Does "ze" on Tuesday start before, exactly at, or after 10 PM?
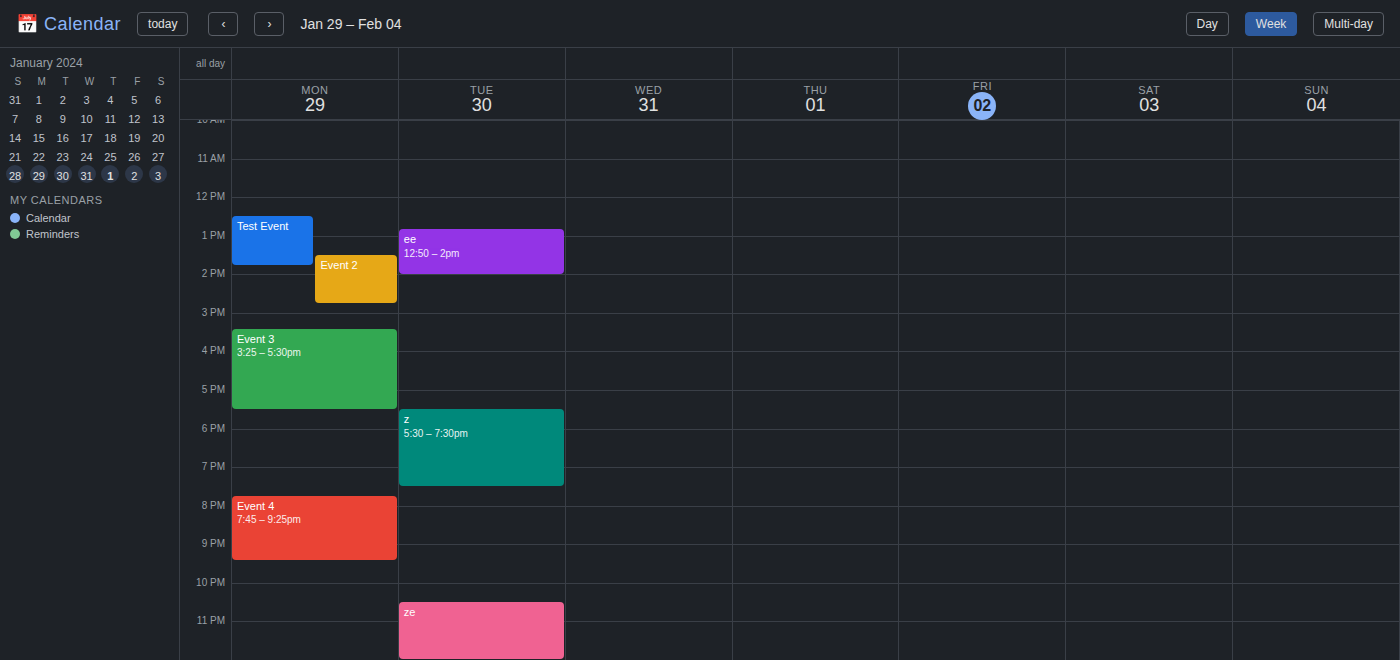
10:30 PM -- after 10 PM, 30 minutes below the 10 PM line.